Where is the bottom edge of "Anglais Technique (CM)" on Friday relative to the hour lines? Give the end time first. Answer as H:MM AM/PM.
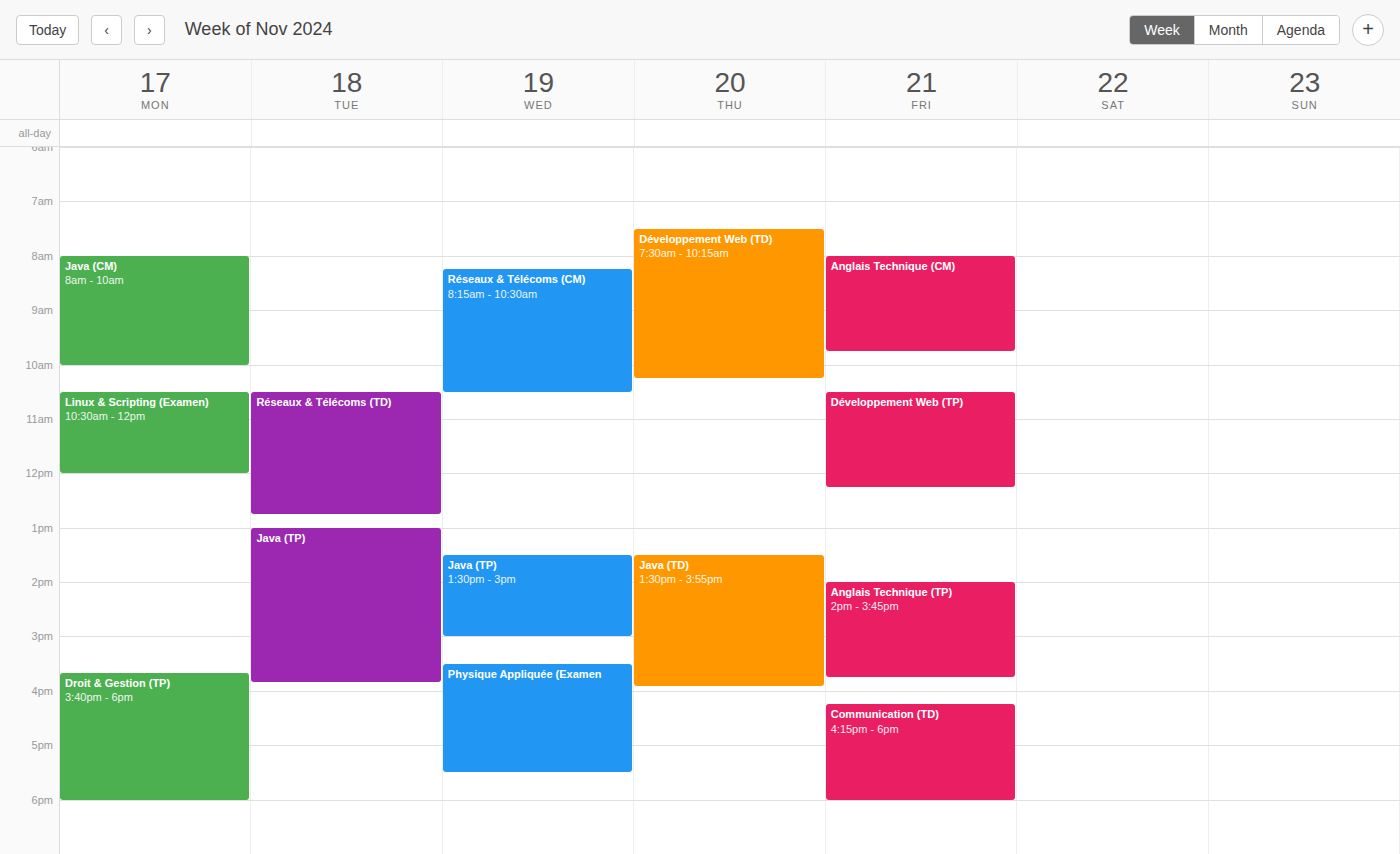
9:45 AM -- neither: three quarters of the way from the 9 AM line to the 10 AM line.